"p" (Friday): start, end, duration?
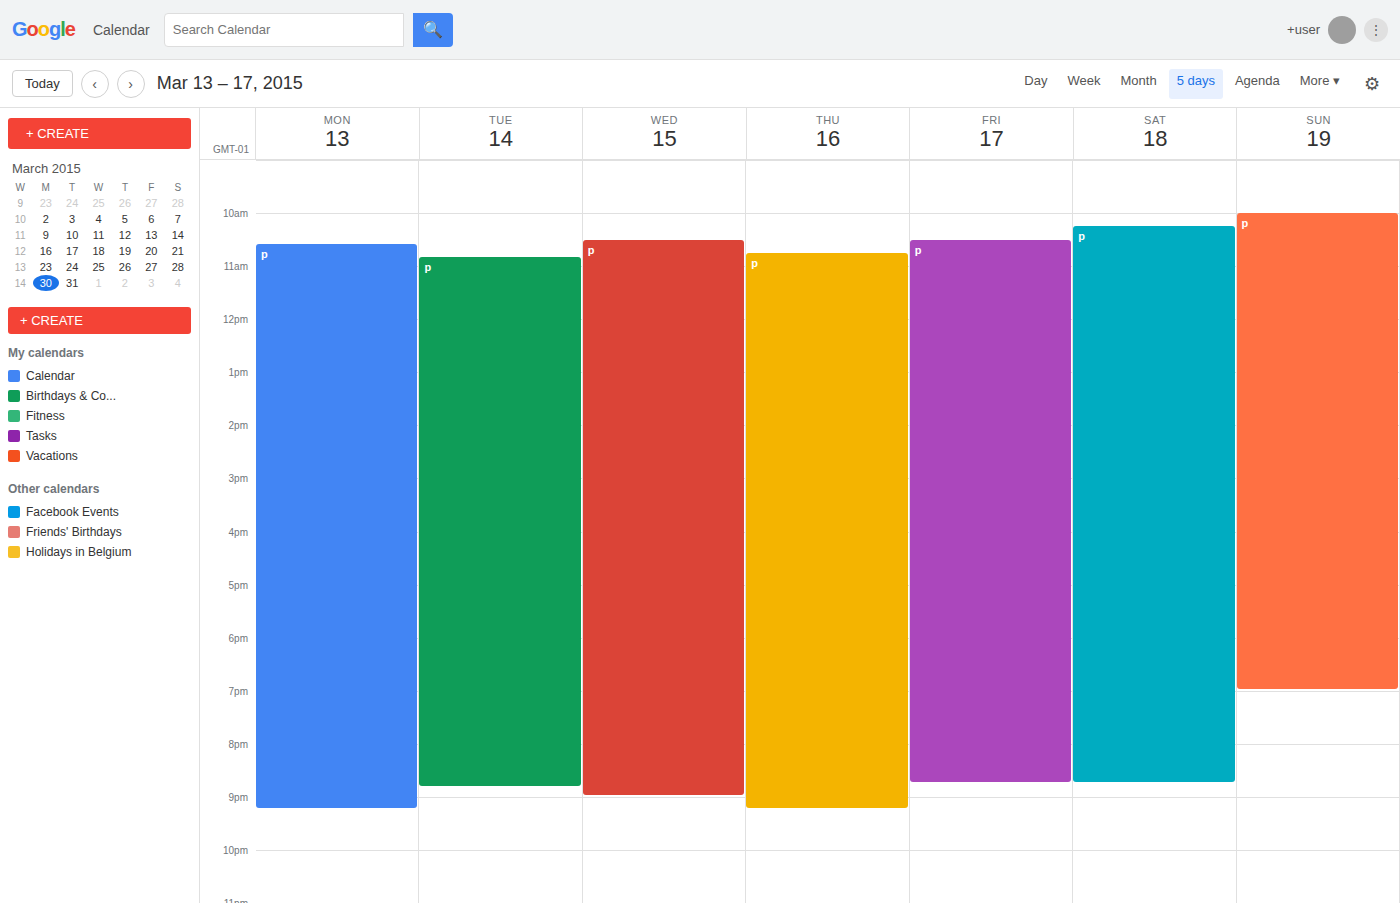
10:30 AM to 8:45 PM, 10 hours 15 minutes